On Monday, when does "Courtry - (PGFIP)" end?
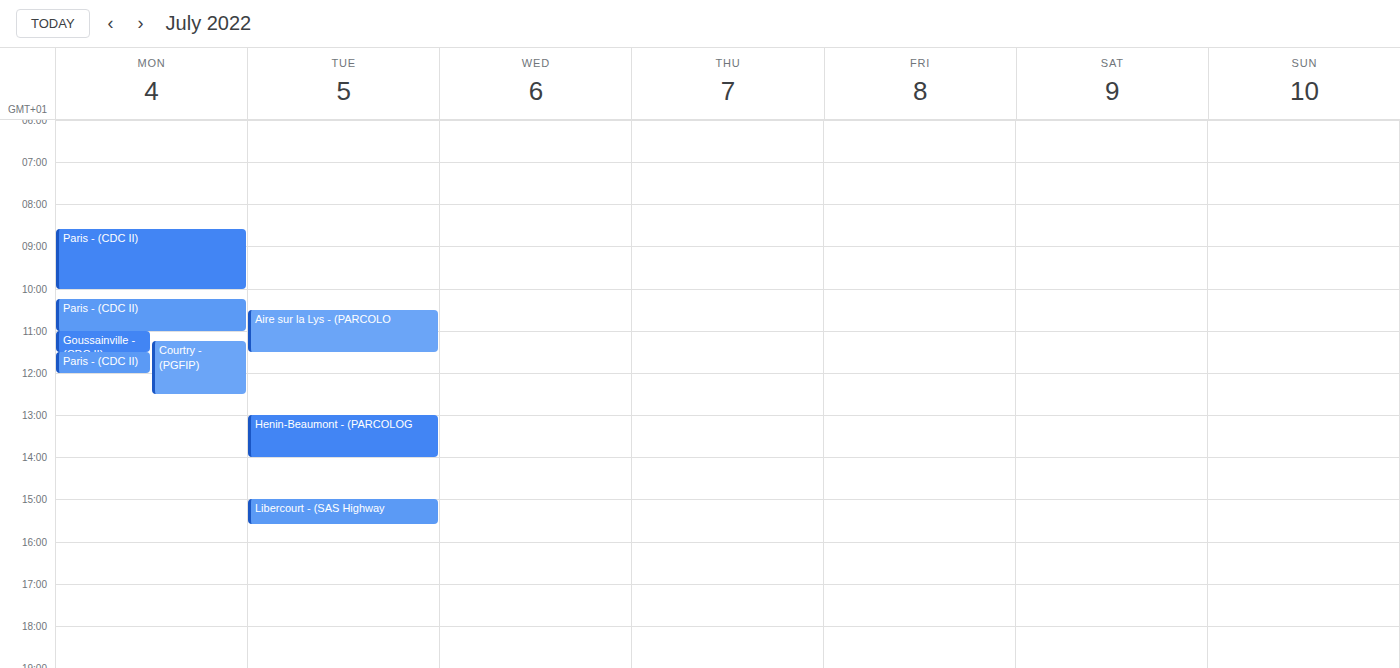
12:30 PM